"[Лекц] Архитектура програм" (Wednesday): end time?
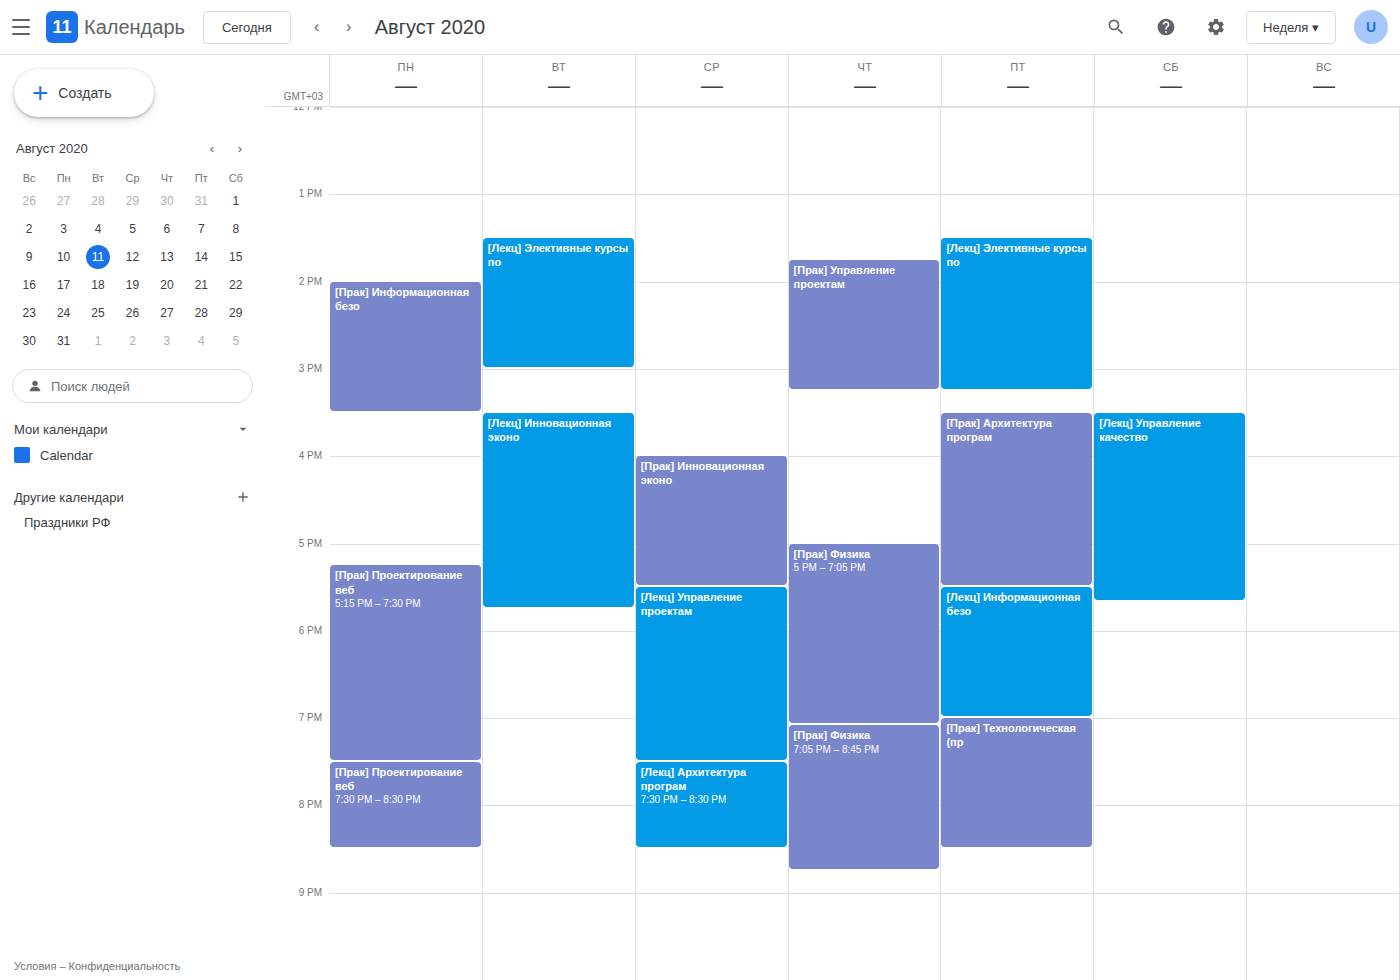
8:30 PM